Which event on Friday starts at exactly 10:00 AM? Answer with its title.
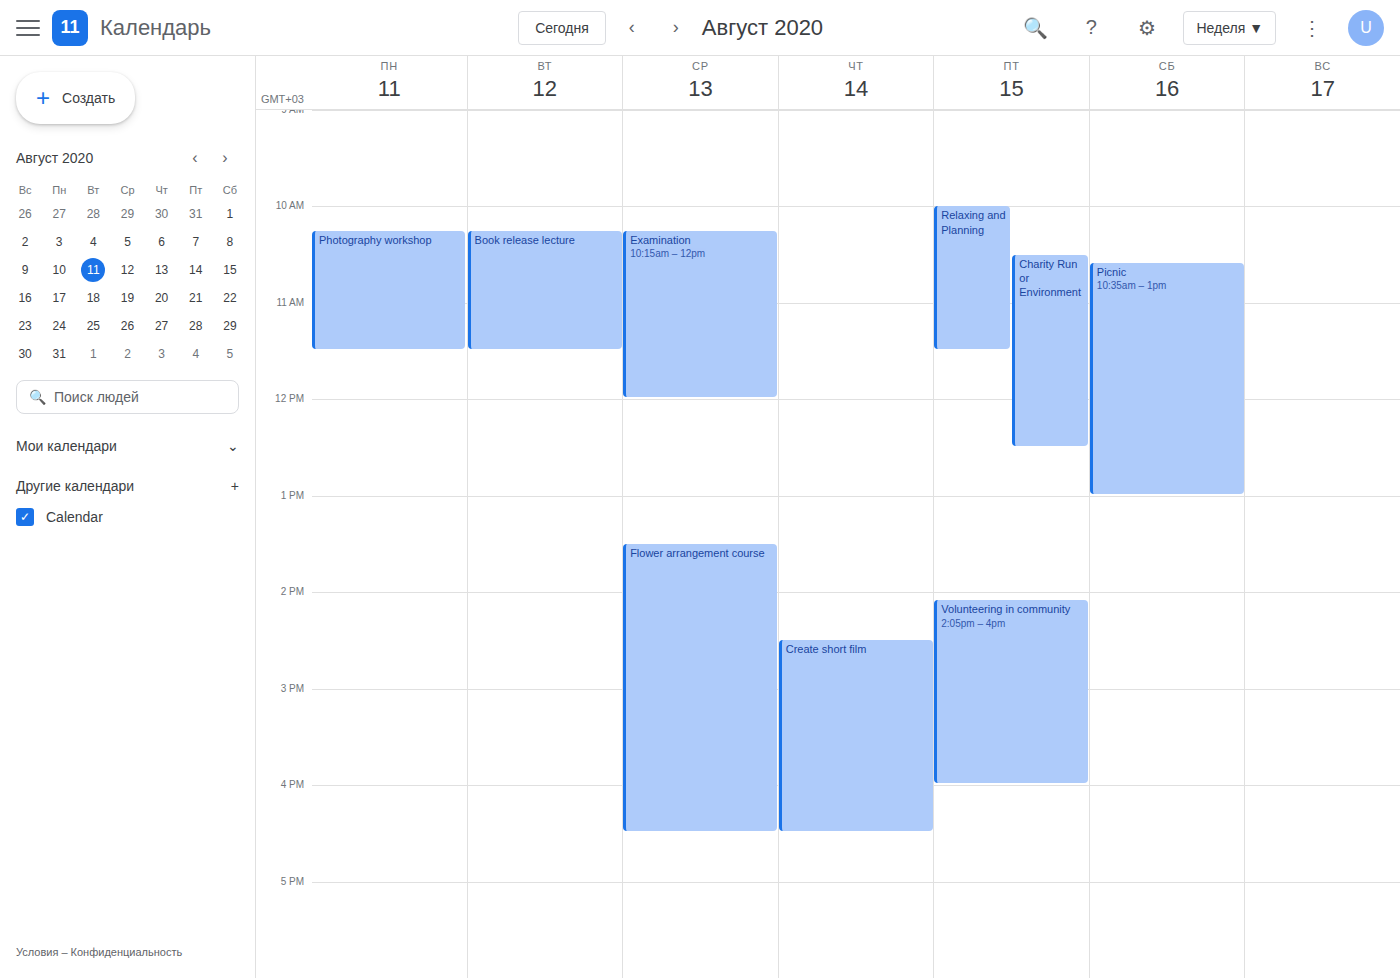
"Relaxing and Planning"